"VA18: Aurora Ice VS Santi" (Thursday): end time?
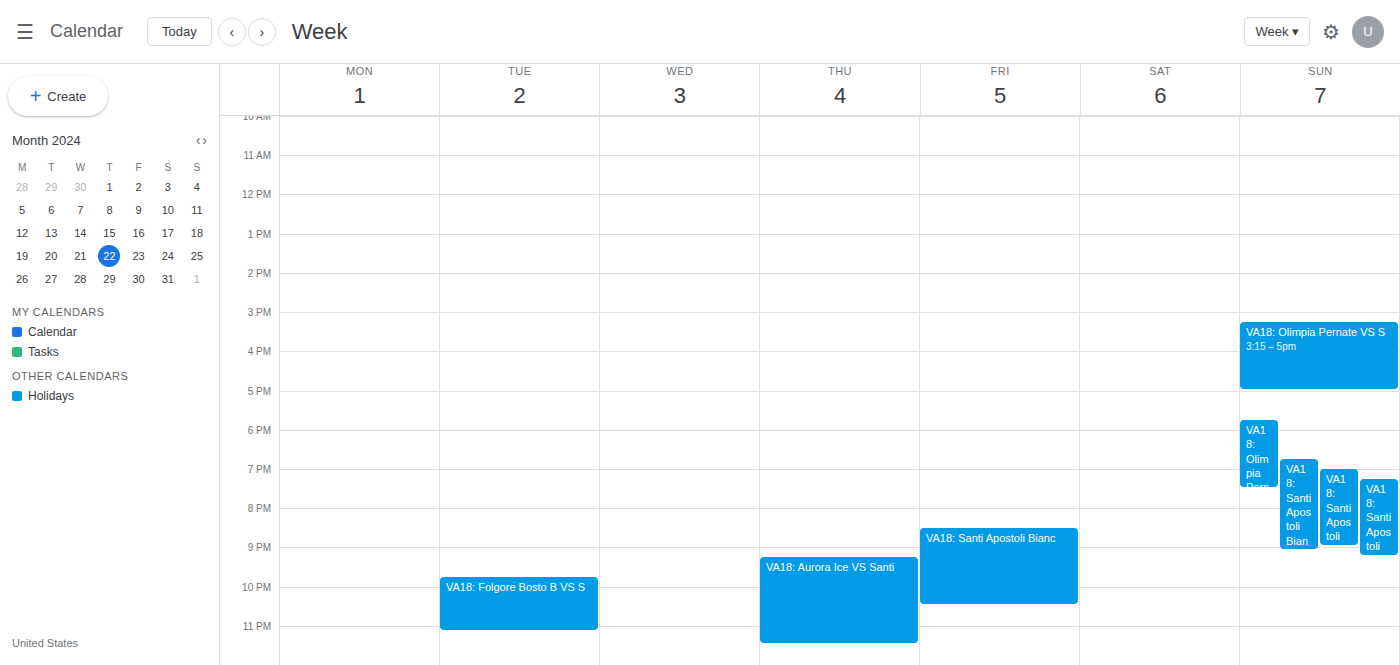
11:30 PM